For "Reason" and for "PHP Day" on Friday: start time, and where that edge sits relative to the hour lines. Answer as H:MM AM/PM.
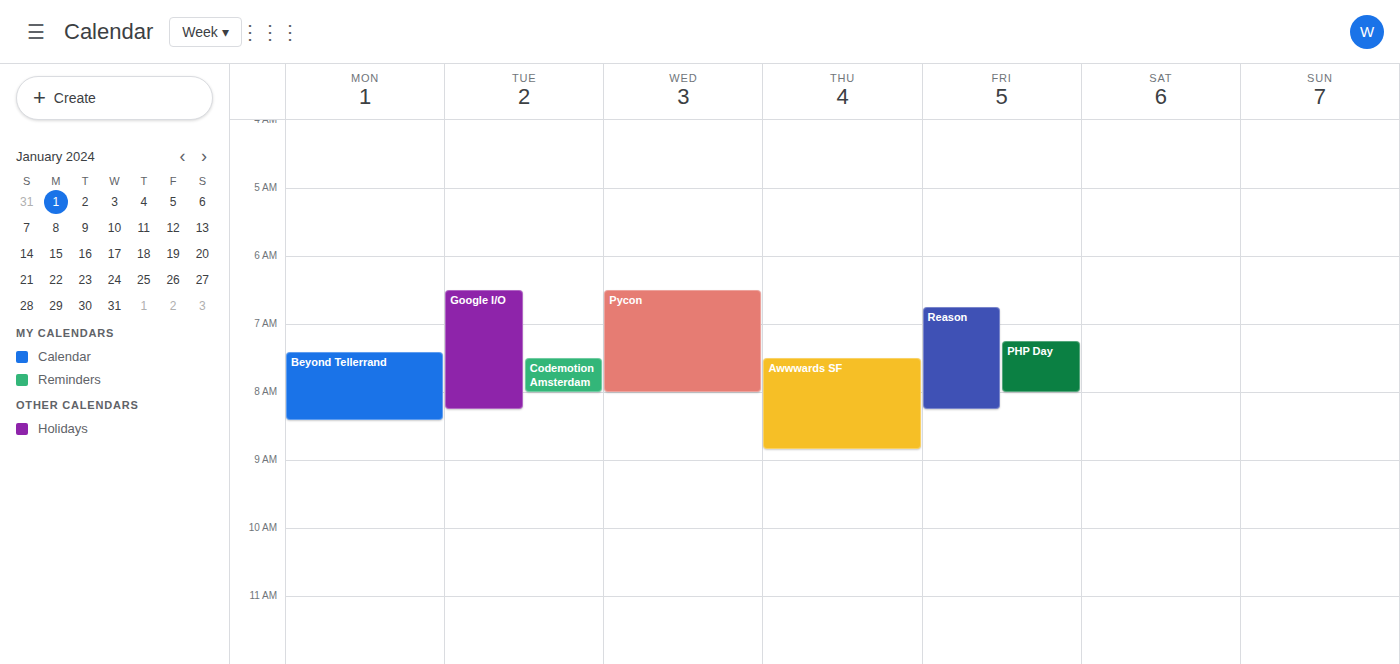
"Reason": 6:45 AM, neither: three quarters of the way from the 6 AM line to the 7 AM line. "PHP Day": 7:15 AM, neither: a quarter of the way from the 7 AM line to the 8 AM line.